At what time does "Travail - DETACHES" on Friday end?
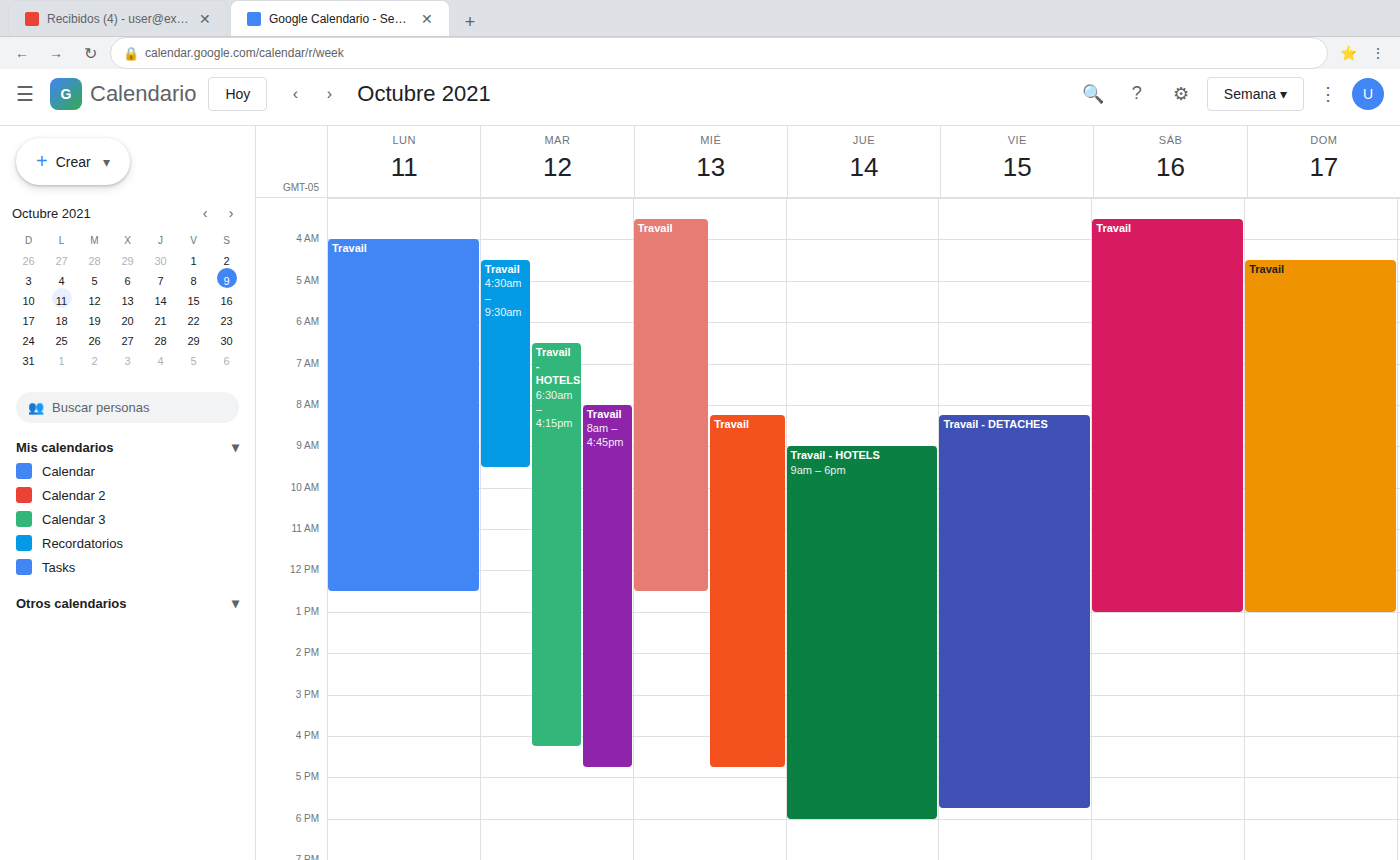
5:45 PM